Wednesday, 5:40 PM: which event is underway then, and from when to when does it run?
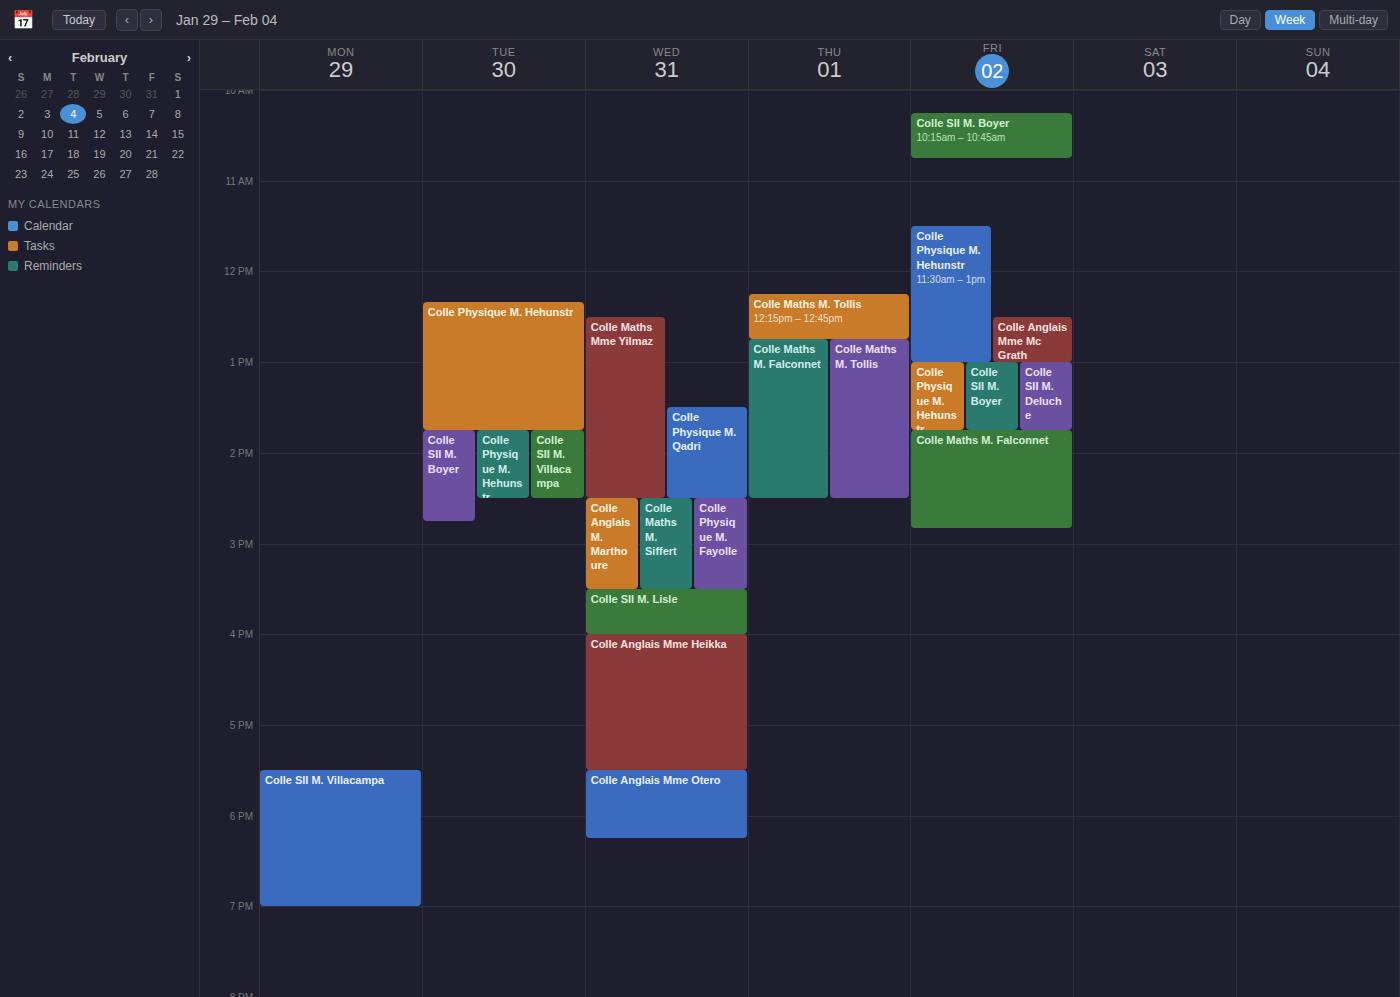
"Colle Anglais Mme Otero", 5:30 PM to 6:15 PM